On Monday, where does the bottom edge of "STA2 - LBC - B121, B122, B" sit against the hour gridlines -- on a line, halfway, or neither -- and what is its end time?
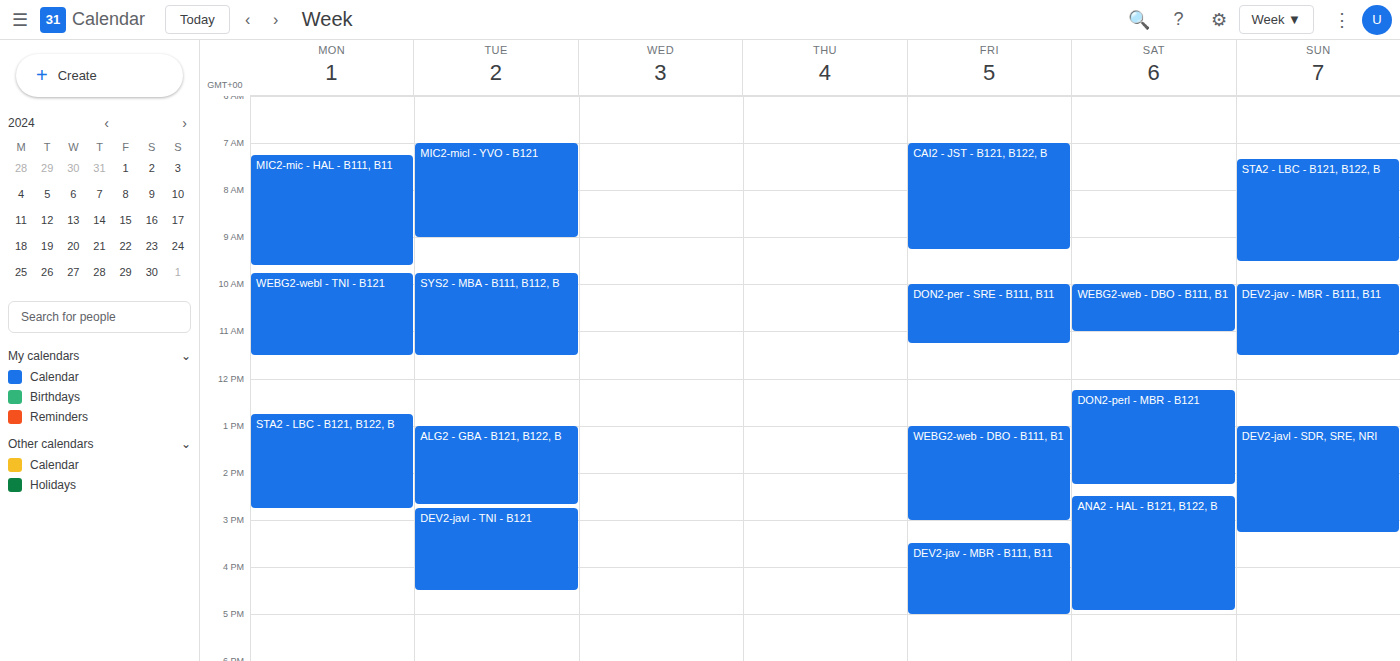
2:45 PM -- neither: three quarters of the way from the 2 PM line to the 3 PM line.